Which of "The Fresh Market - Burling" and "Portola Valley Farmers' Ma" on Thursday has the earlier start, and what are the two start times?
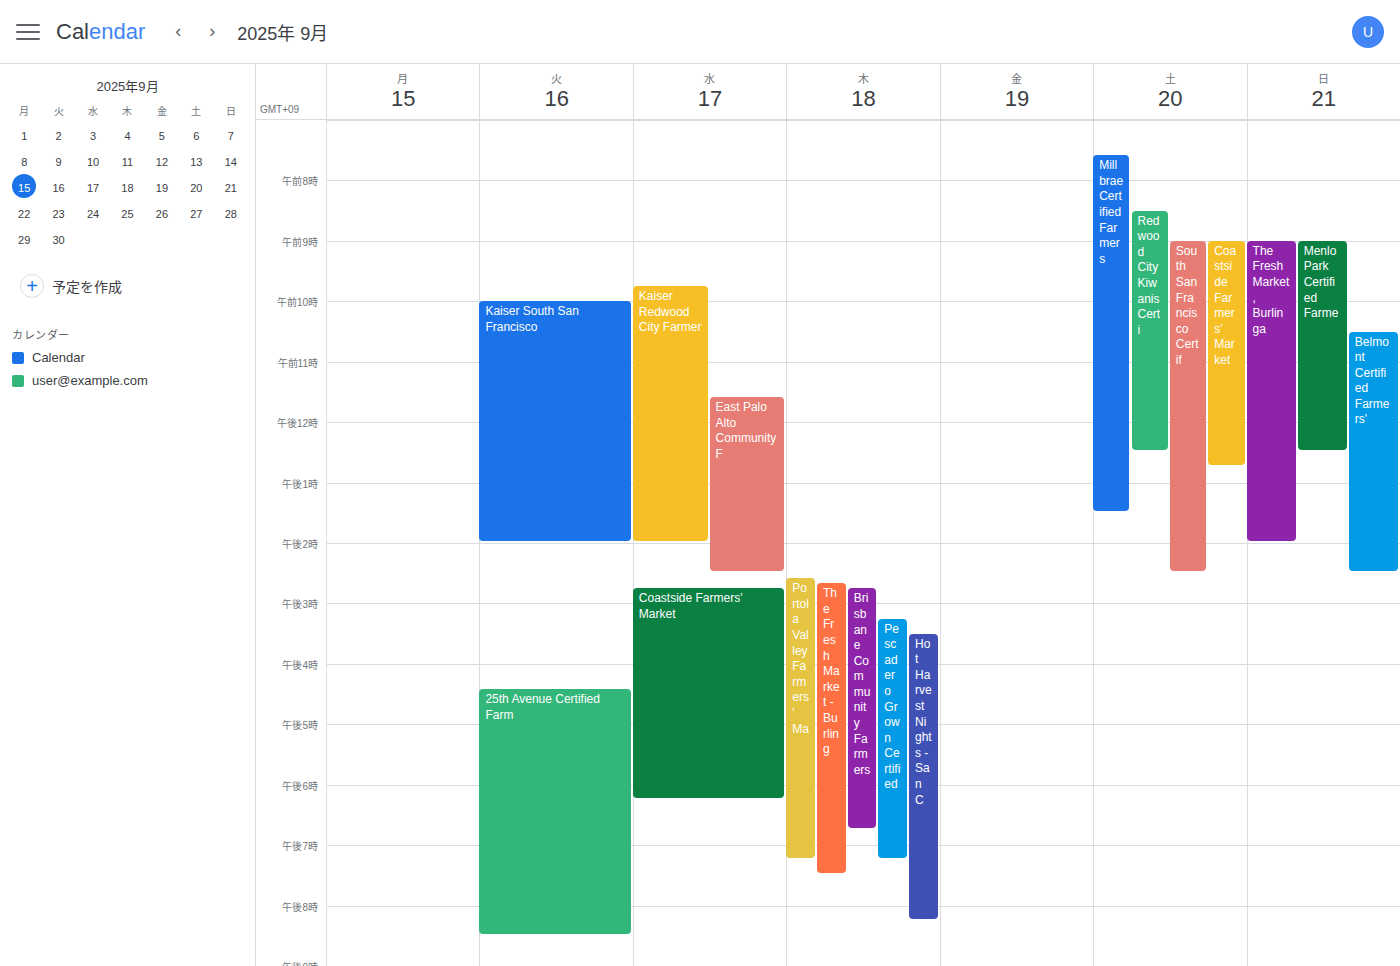
"Portola Valley Farmers' Ma" 2:35 PM; "The Fresh Market - Burling" 2:40 PM.